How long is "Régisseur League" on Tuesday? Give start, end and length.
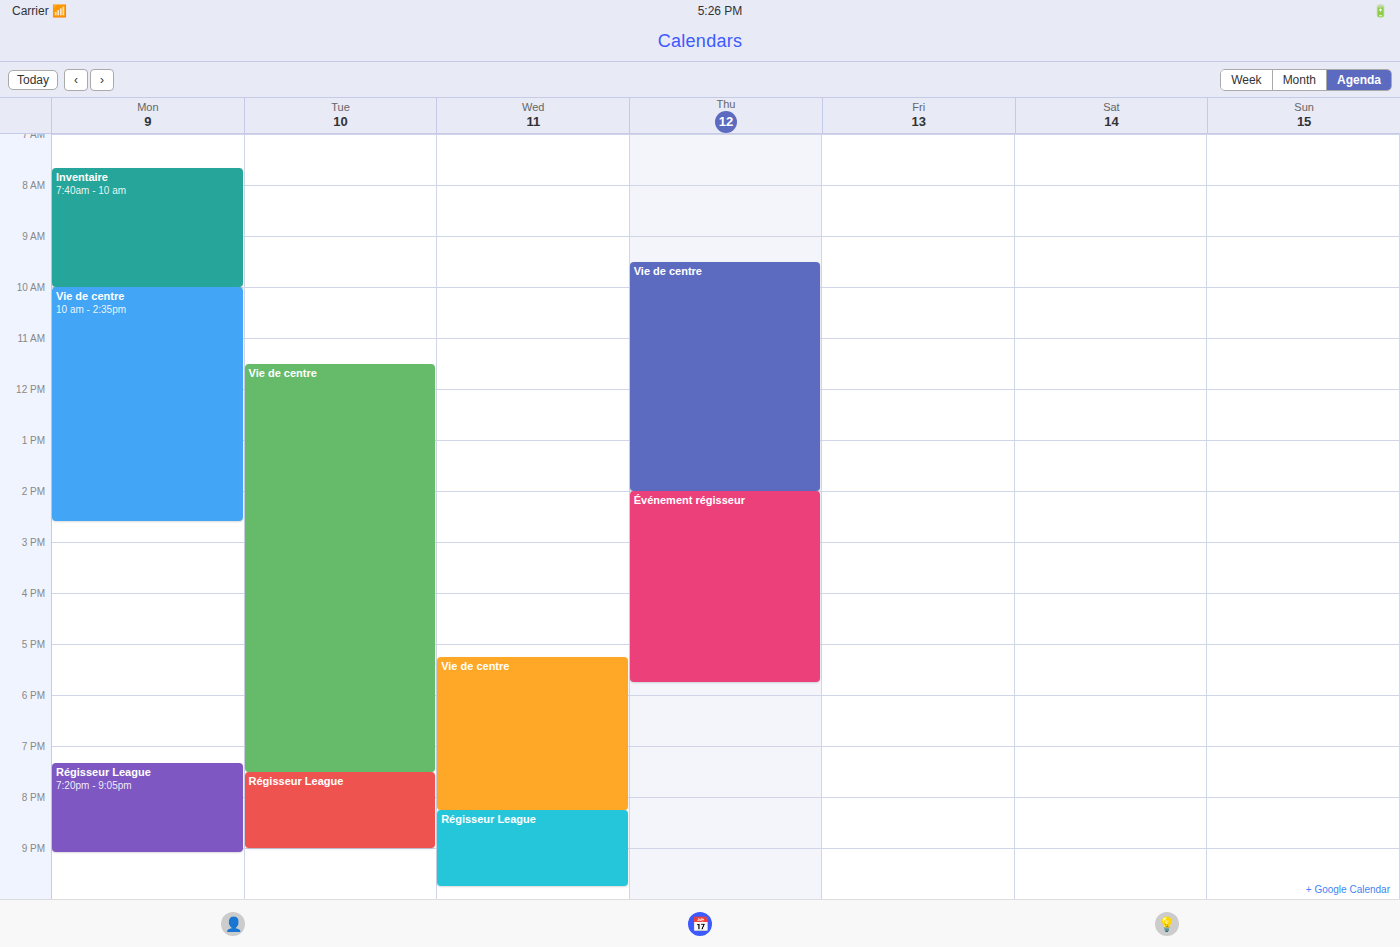
7:30 PM to 9:00 PM, 1 hour 30 minutes